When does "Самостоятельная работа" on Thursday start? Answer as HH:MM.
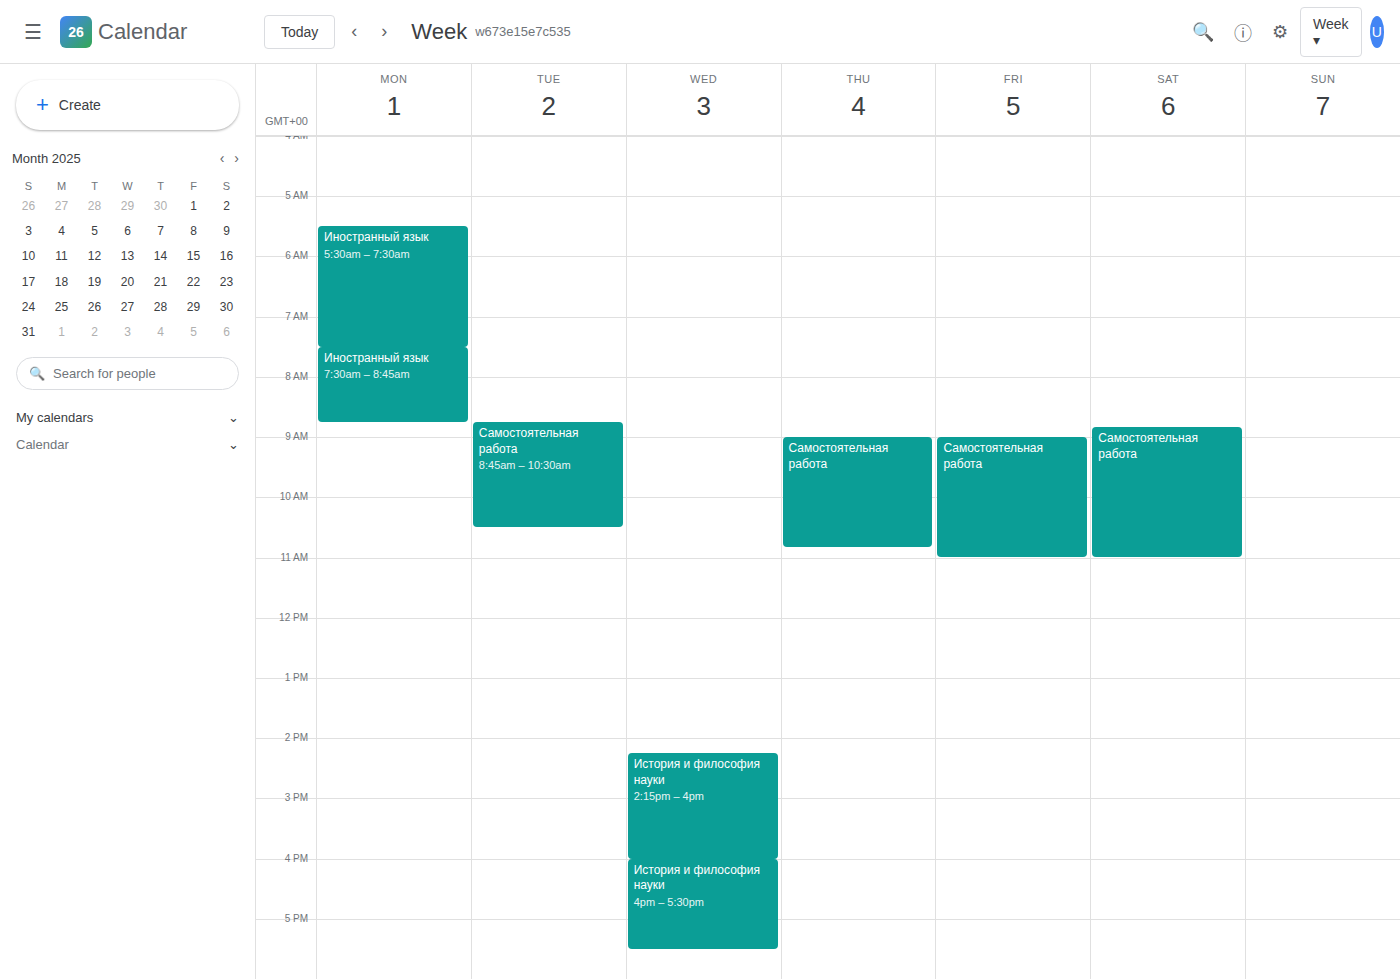
09:00